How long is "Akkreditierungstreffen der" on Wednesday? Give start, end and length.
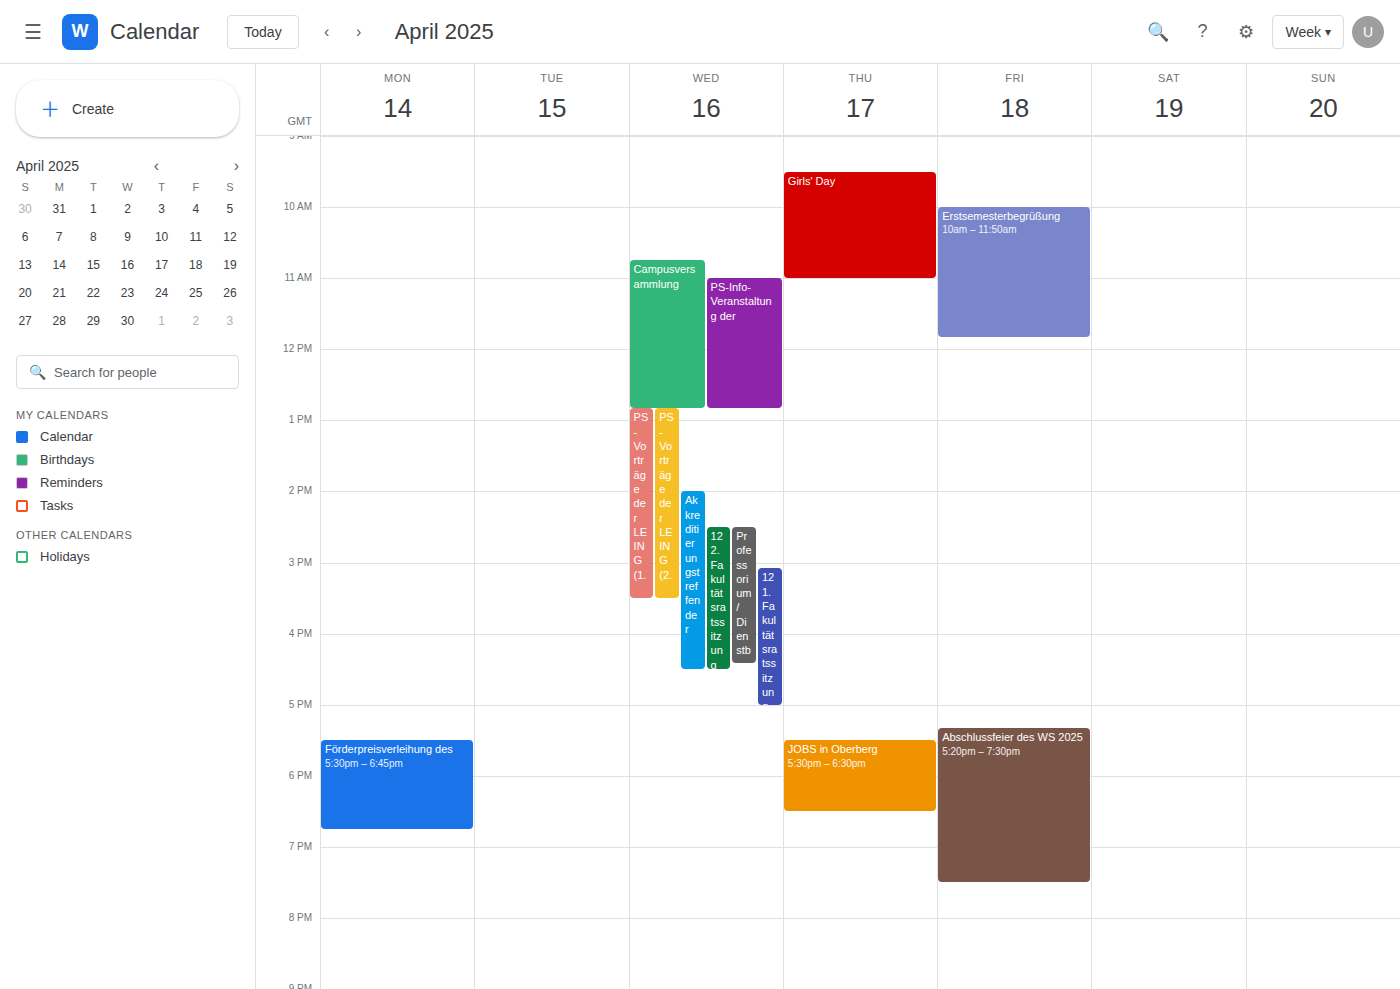
2:00 PM to 4:30 PM, 2 hours 30 minutes